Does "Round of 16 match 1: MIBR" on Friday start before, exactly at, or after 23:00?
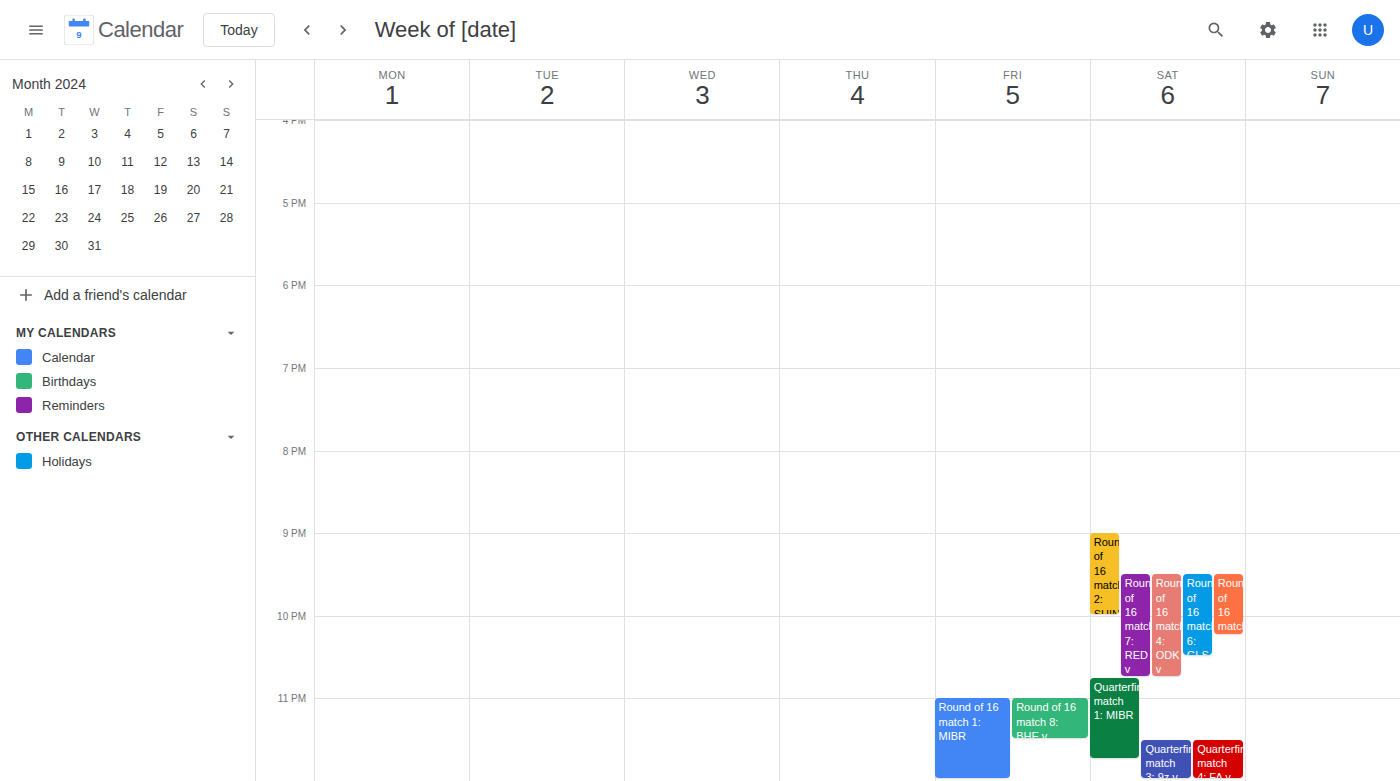
23:00 -- exactly at 23:00, on the 23:00 line.